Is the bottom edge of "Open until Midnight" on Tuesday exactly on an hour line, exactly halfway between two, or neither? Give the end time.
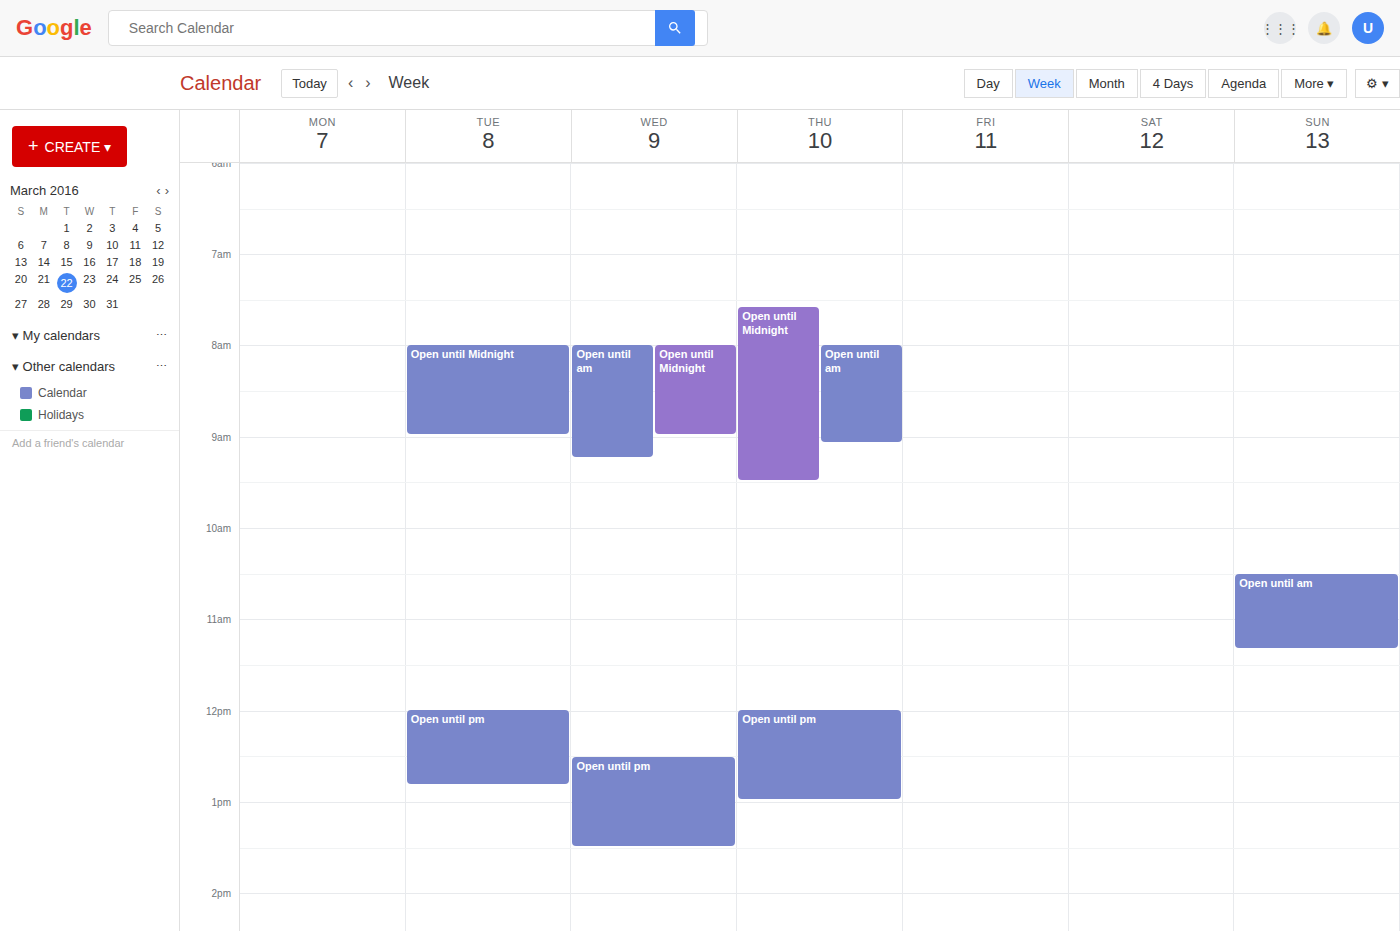
09:00 -- exactly on the 09:00 line.